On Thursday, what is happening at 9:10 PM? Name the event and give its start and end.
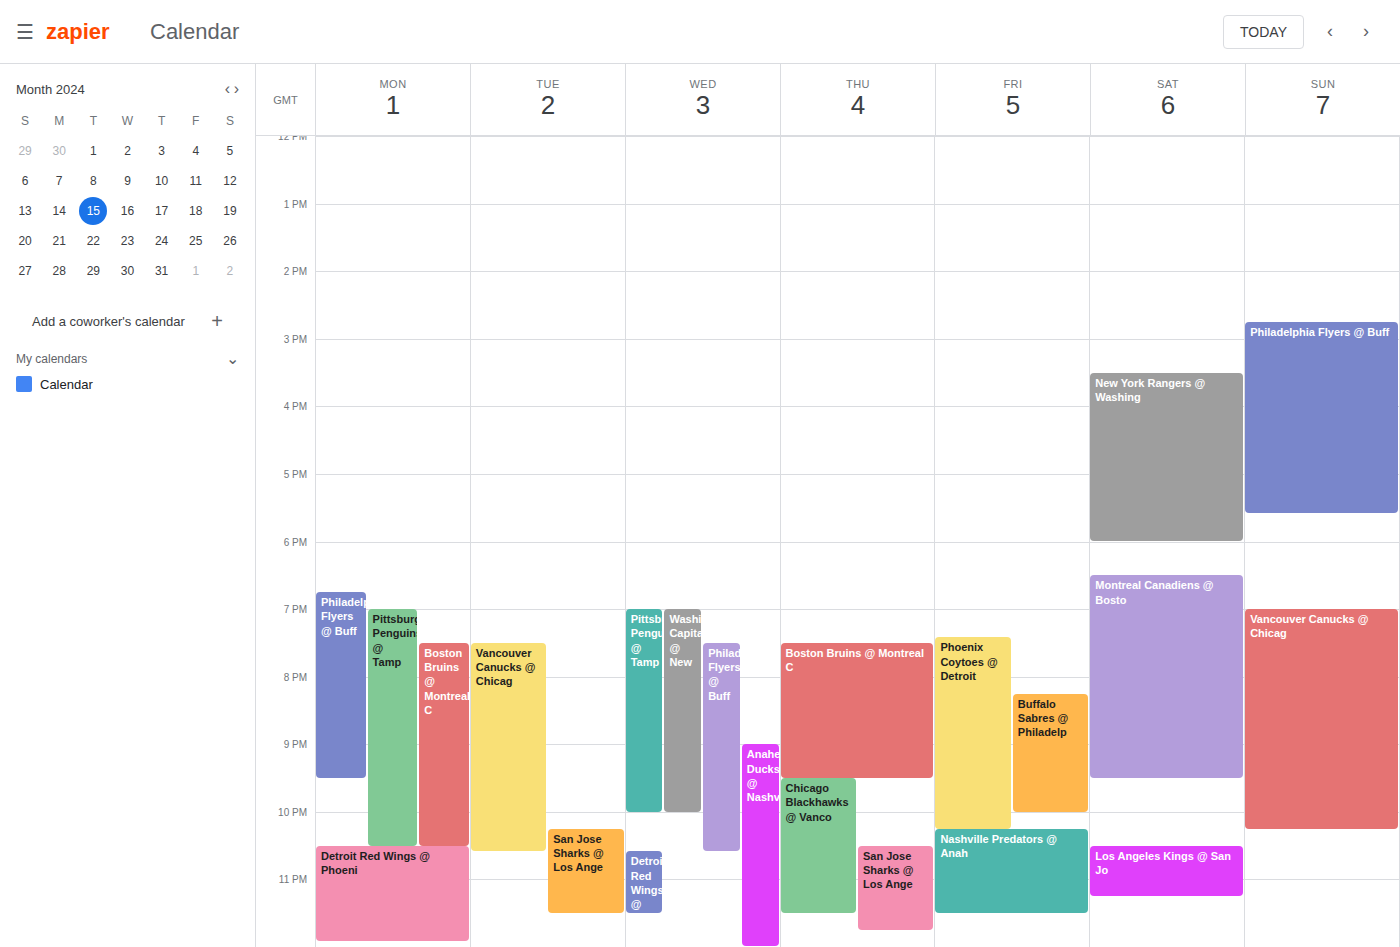
"Boston Bruins @ Montreal C", 7:30 PM to 9:30 PM